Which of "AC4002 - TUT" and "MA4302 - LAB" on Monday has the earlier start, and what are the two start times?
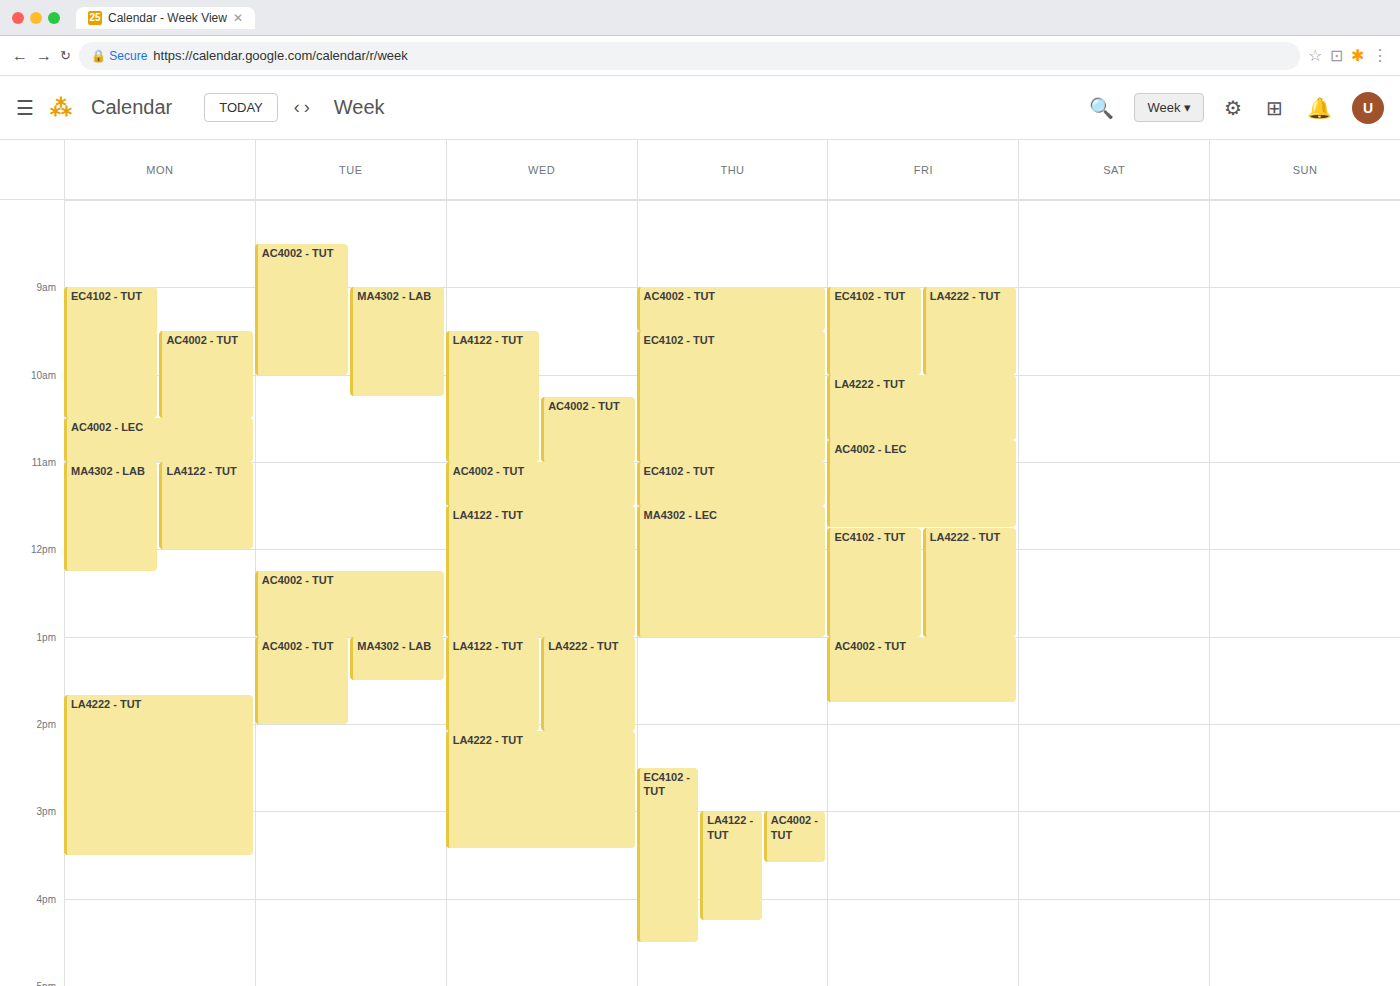
"AC4002 - TUT" 9:30 AM; "MA4302 - LAB" 11:00 AM.